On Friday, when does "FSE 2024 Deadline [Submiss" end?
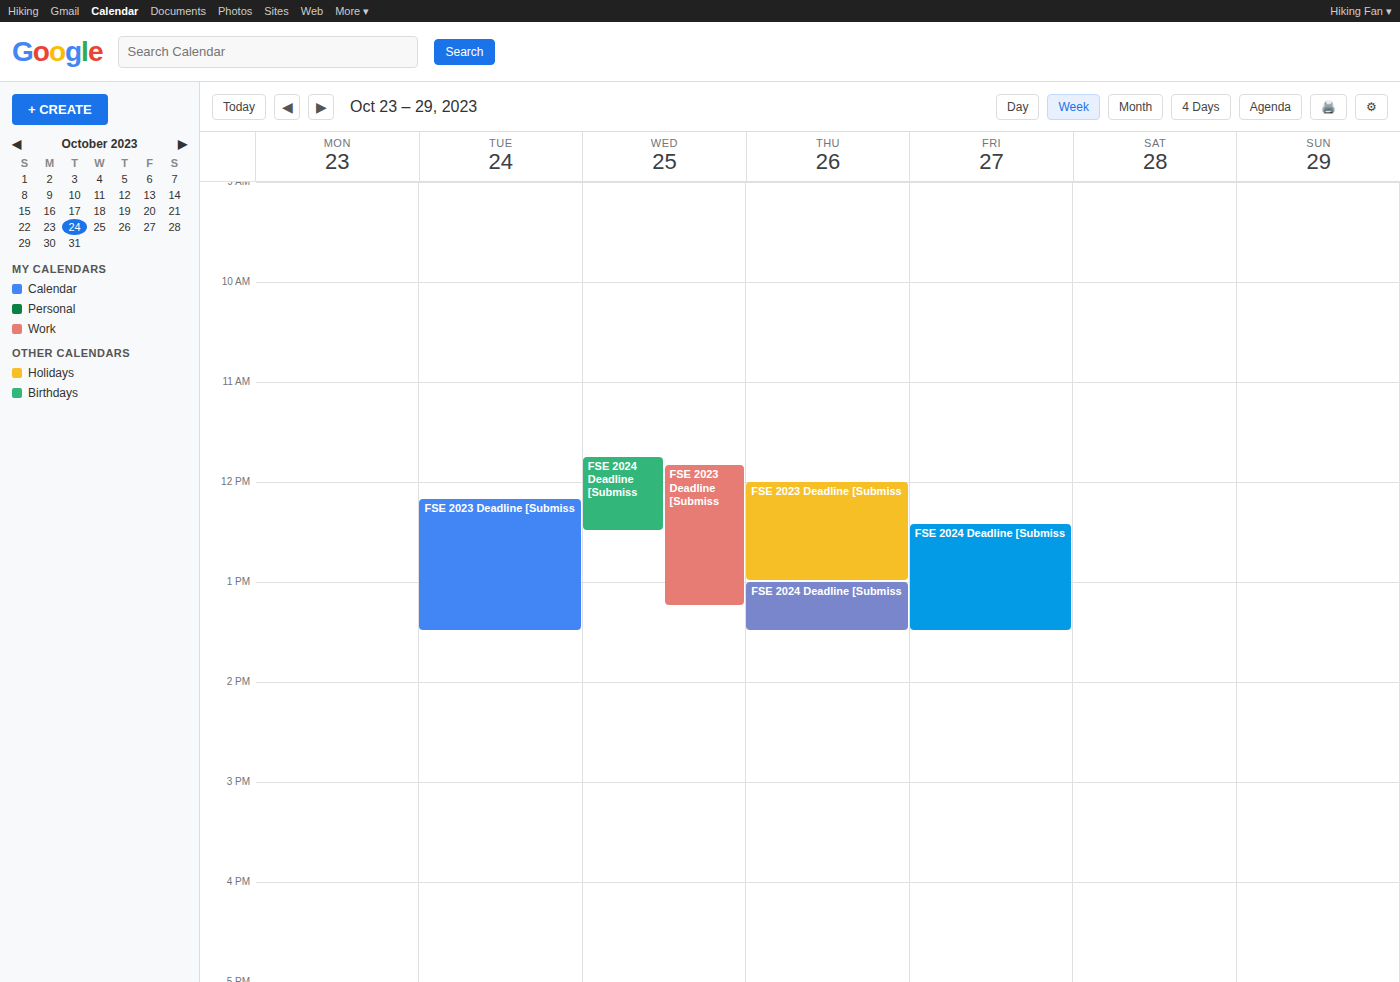
1:30 PM